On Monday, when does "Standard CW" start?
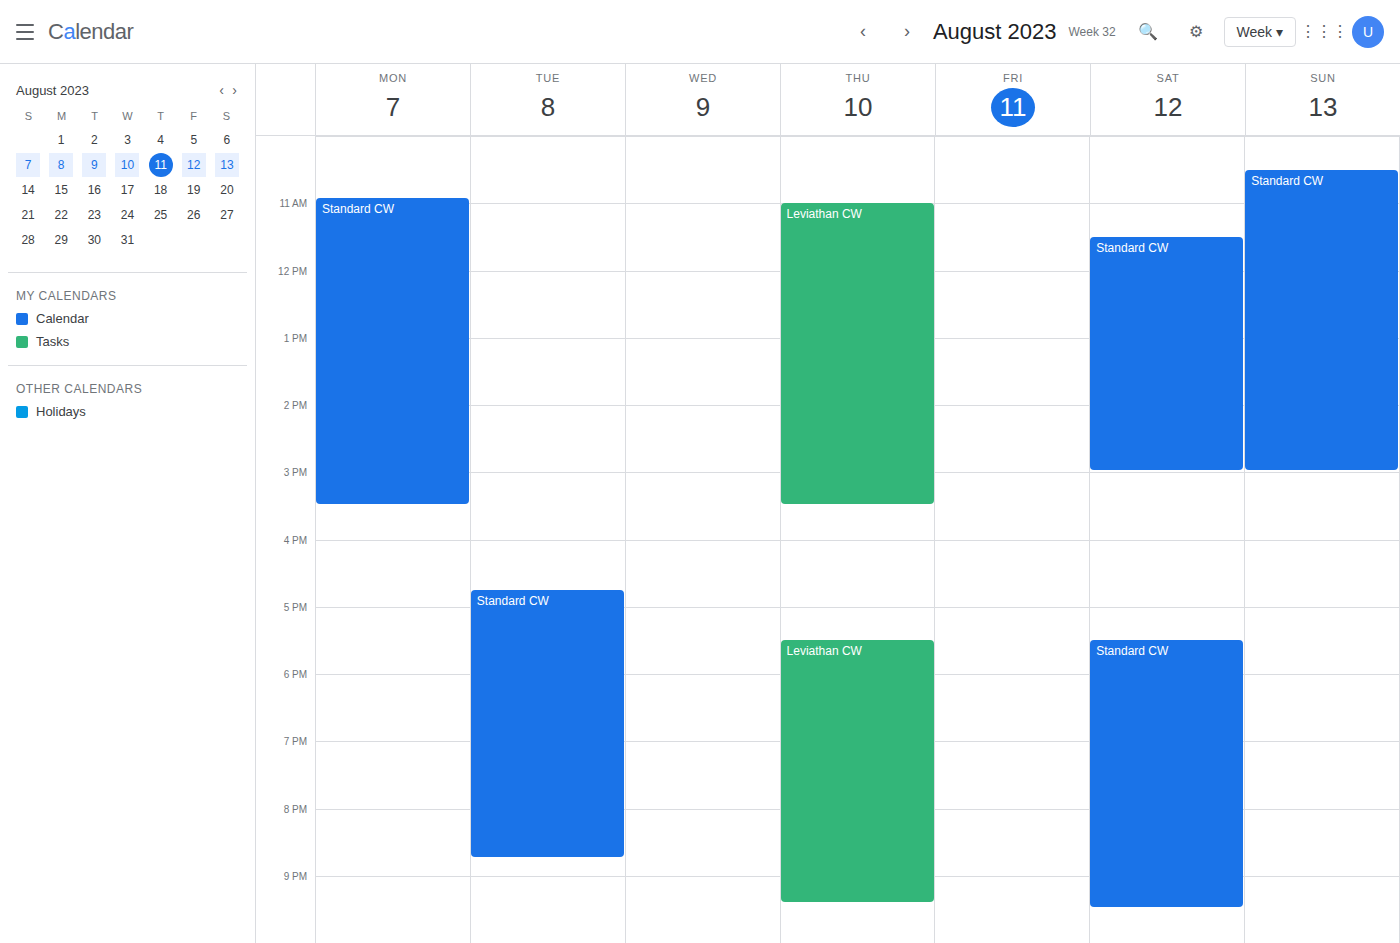
10:55 AM